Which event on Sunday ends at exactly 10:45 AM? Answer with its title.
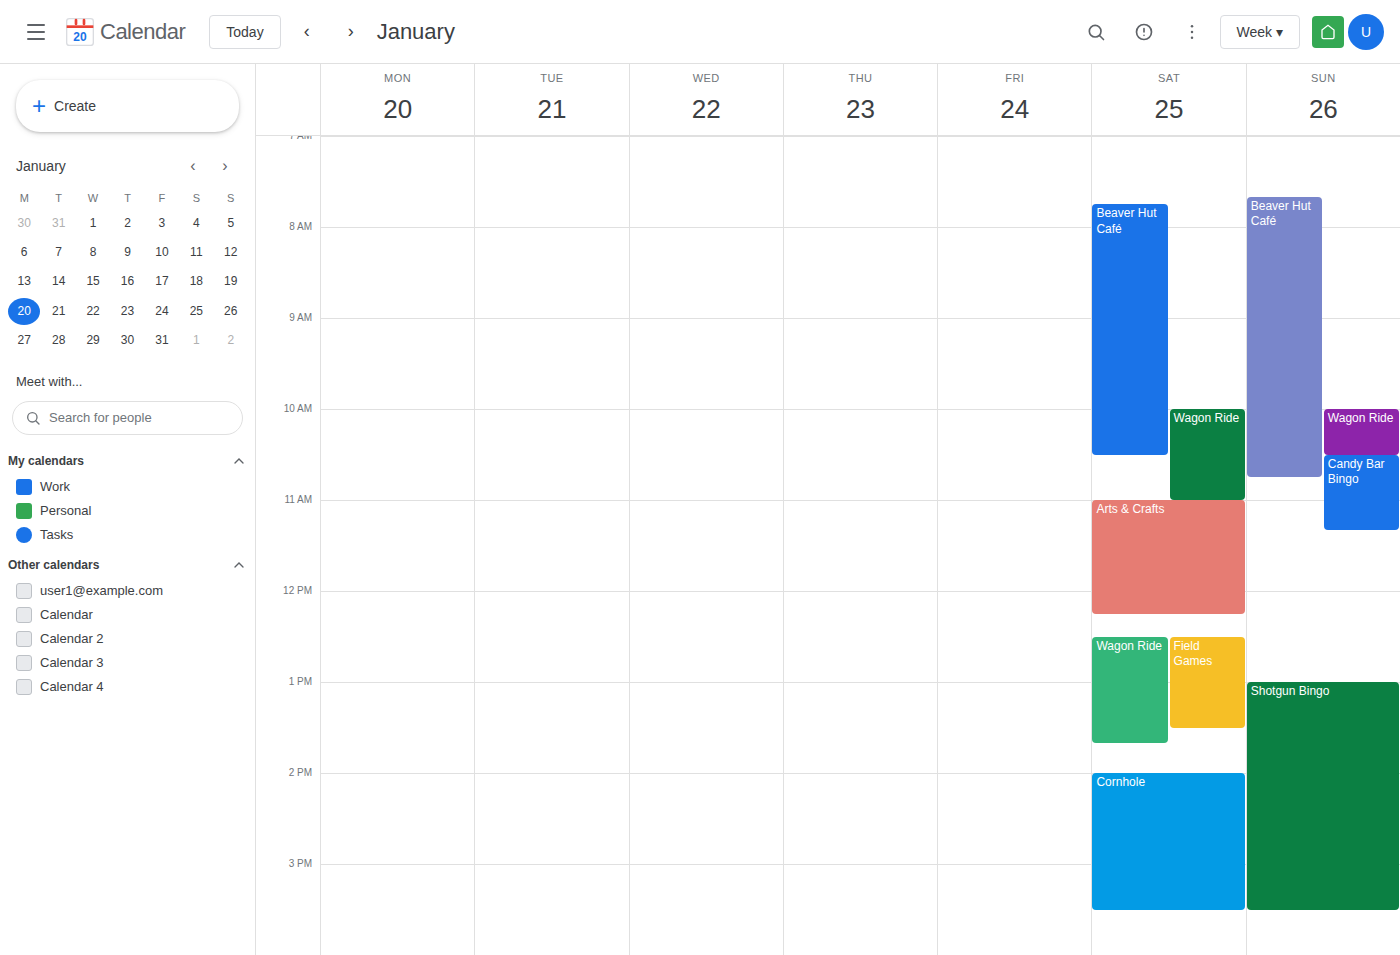
"Beaver Hut Café"